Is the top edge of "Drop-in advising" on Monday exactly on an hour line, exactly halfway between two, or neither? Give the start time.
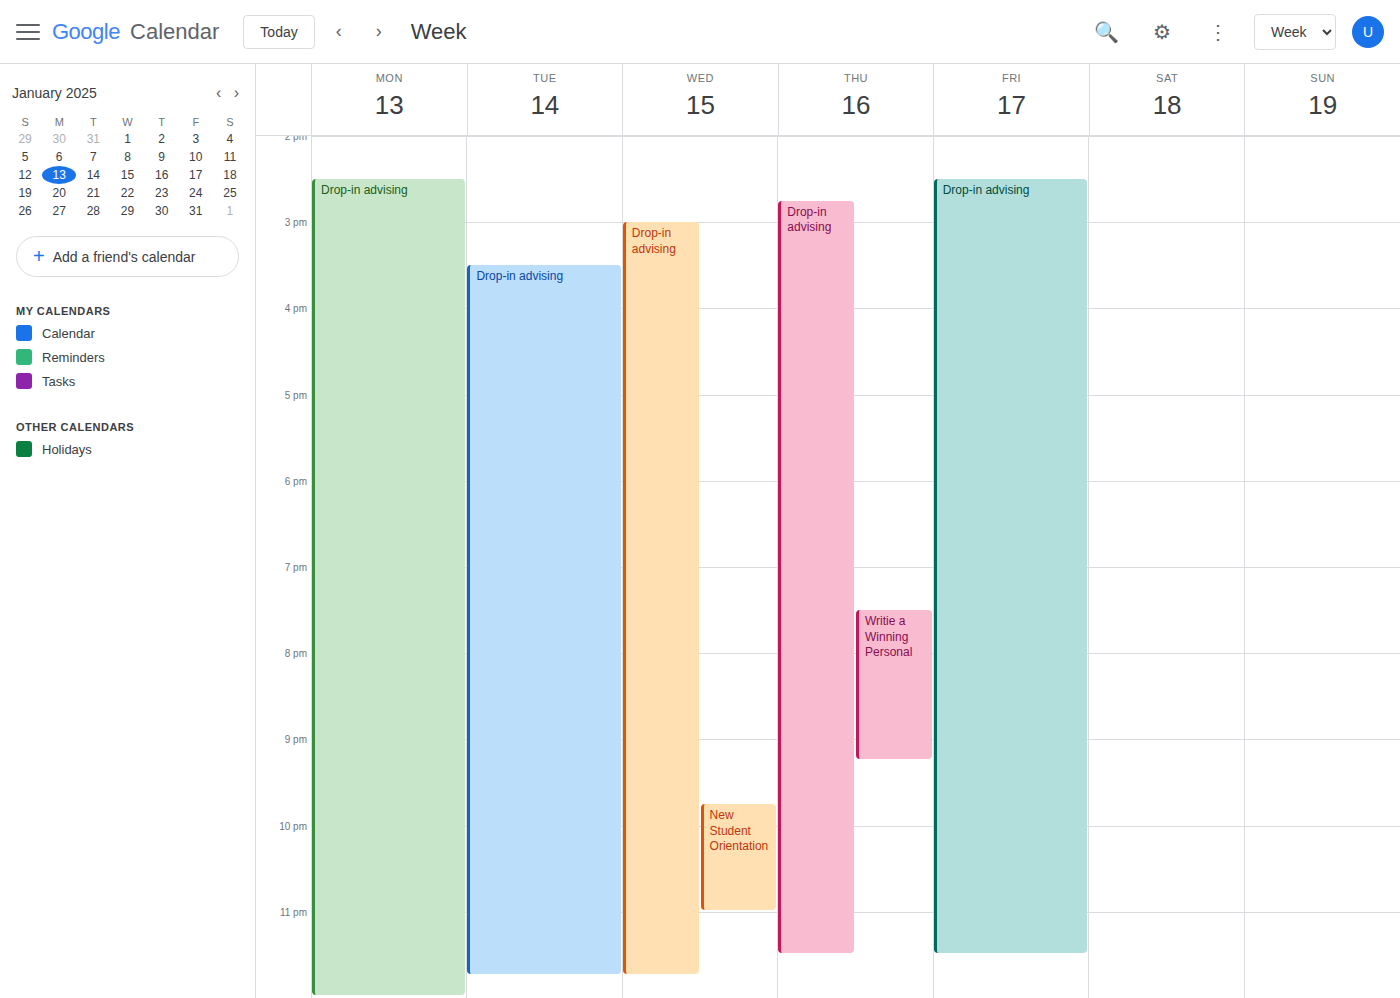
2:30 PM -- halfway between the 2 PM and 3 PM lines.